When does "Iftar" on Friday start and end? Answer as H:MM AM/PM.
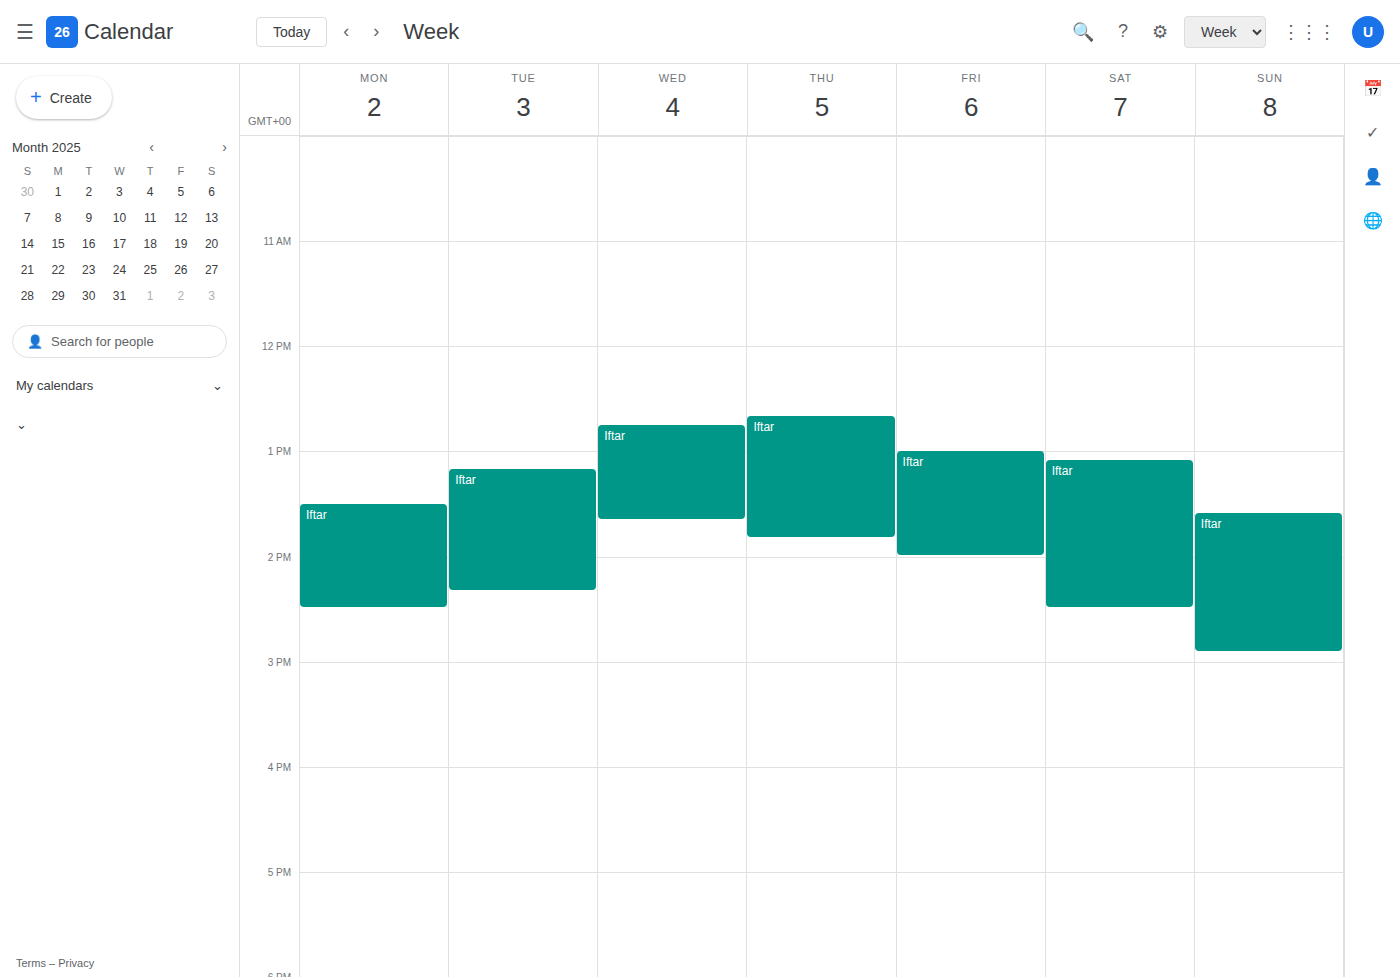
1:00 PM to 2:00 PM